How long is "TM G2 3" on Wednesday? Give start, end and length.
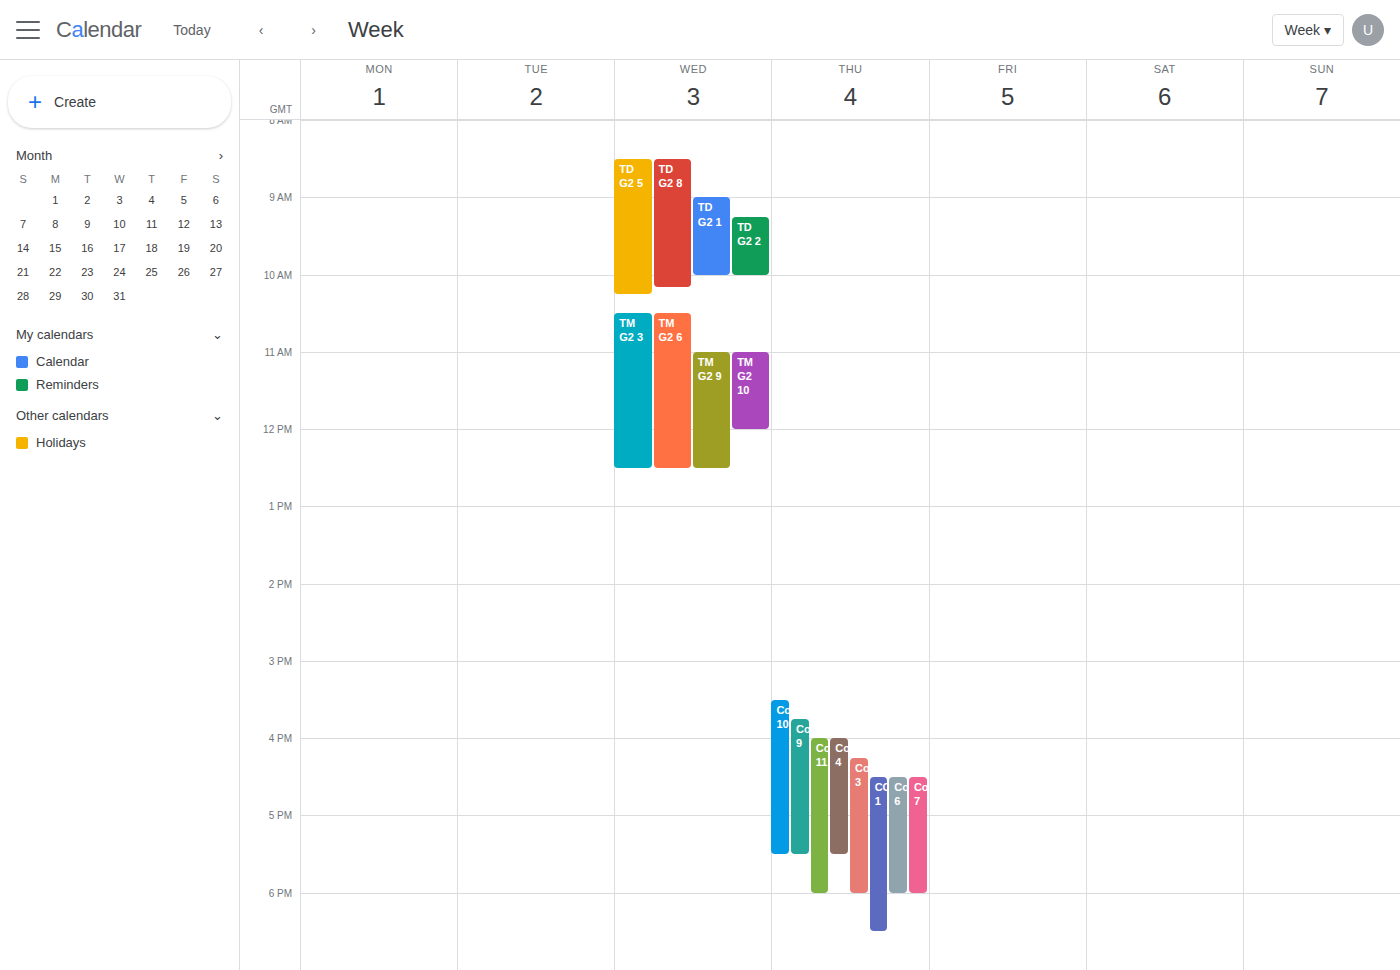
10:30 AM to 12:30 PM, 2 hours